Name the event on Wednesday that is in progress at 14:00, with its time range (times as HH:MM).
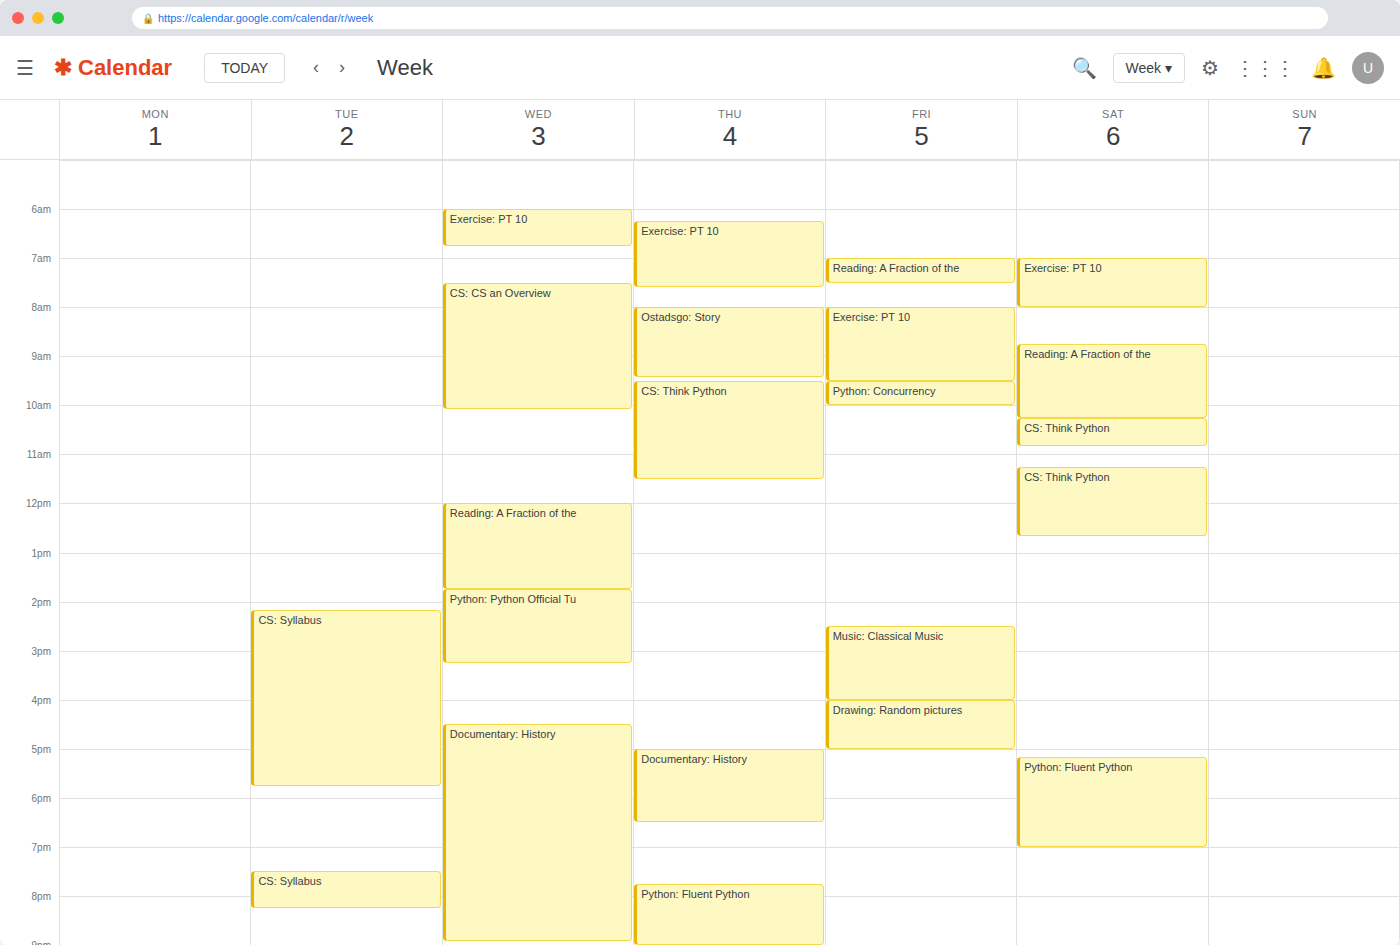
"Python: Python Official Tu", 13:45 to 15:15